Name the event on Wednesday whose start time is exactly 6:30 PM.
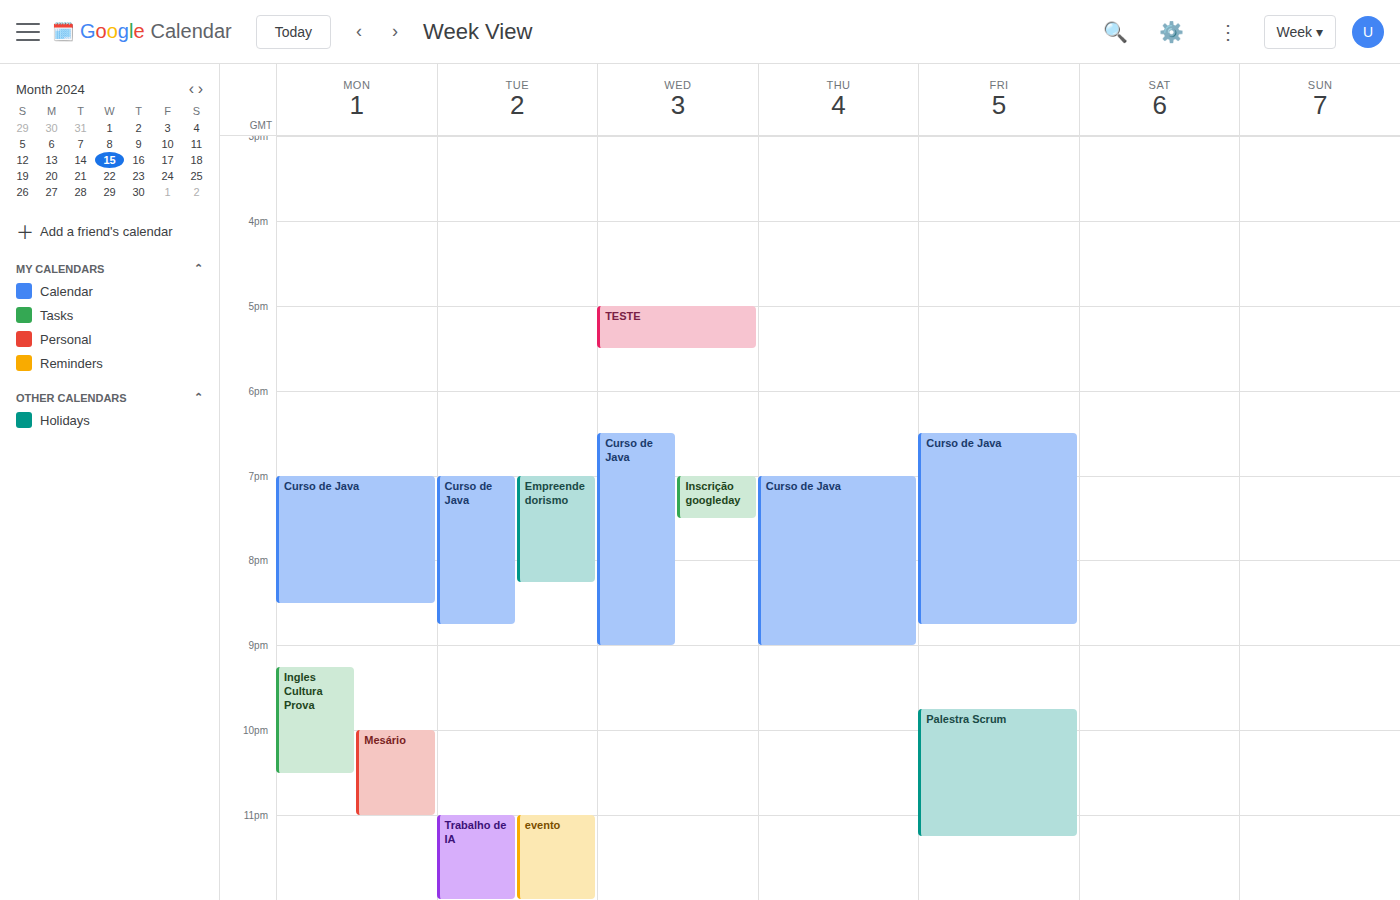
"Curso de Java"